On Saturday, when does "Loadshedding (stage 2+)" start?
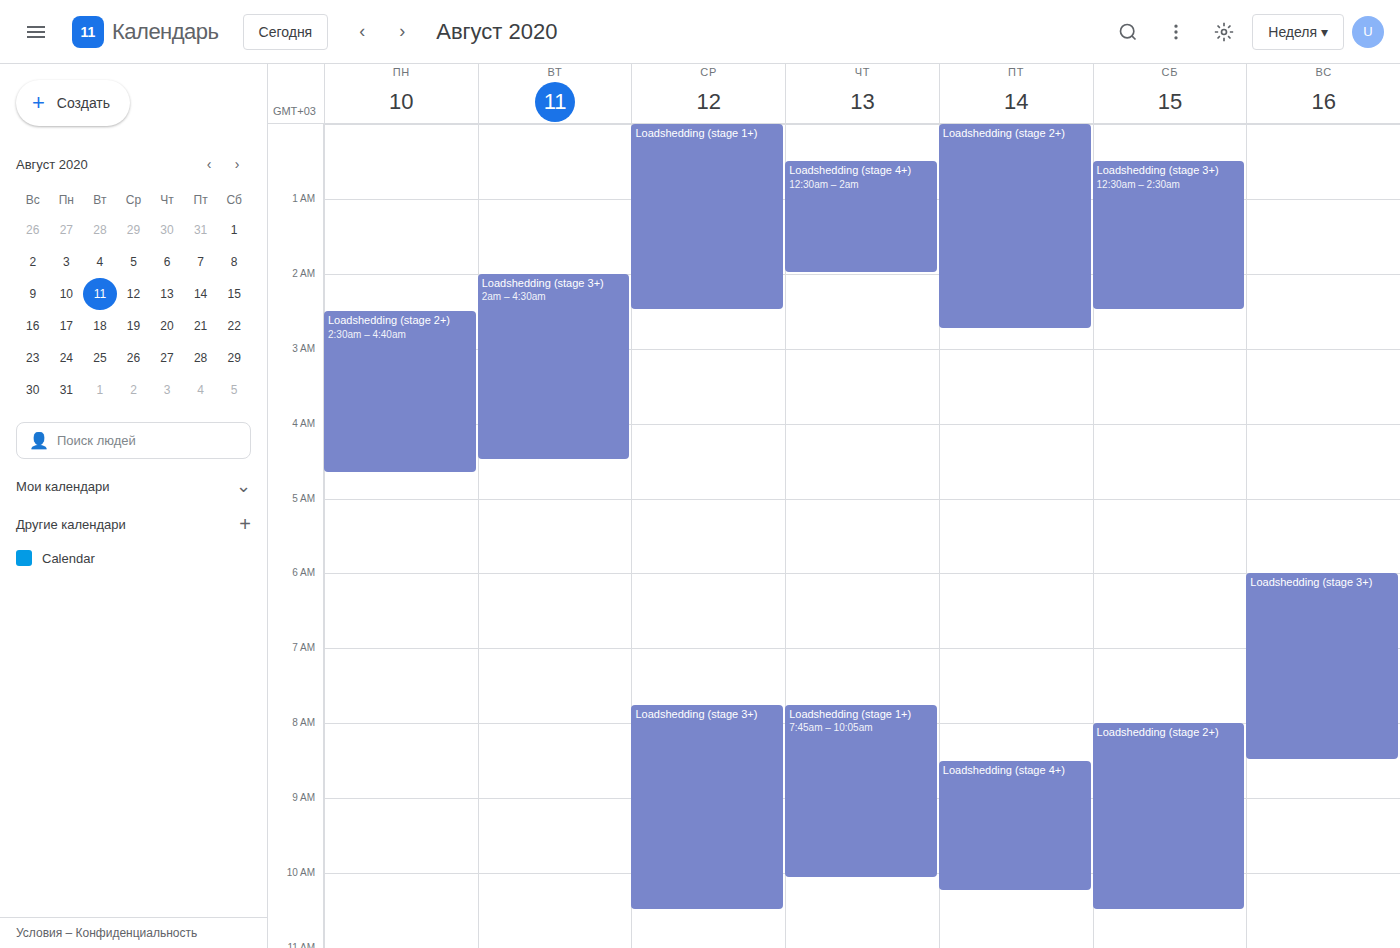
8:00 AM